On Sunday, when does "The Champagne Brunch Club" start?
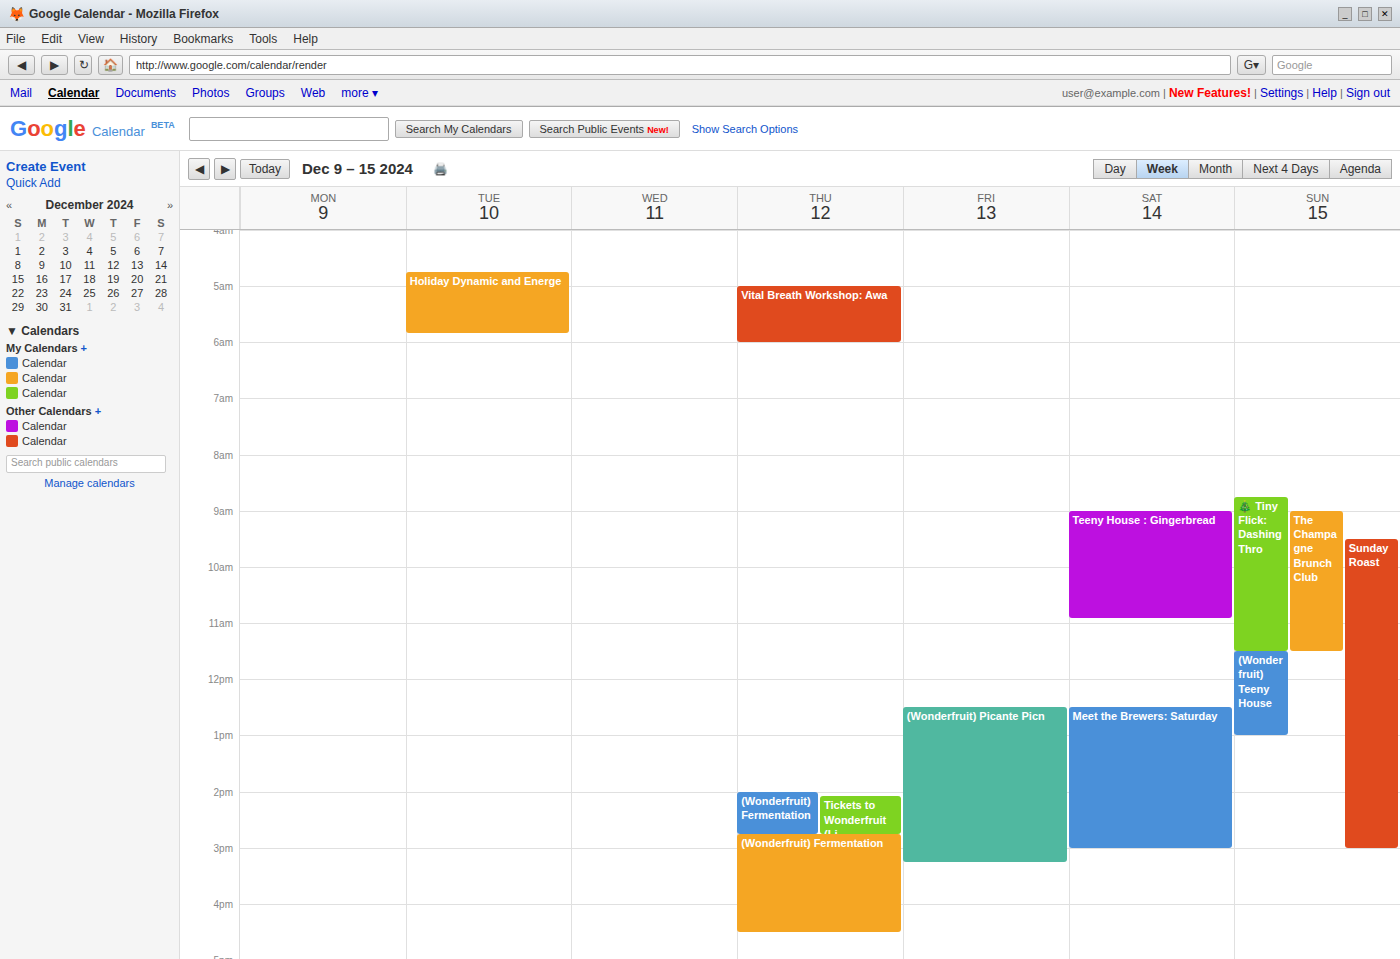
9:00 AM